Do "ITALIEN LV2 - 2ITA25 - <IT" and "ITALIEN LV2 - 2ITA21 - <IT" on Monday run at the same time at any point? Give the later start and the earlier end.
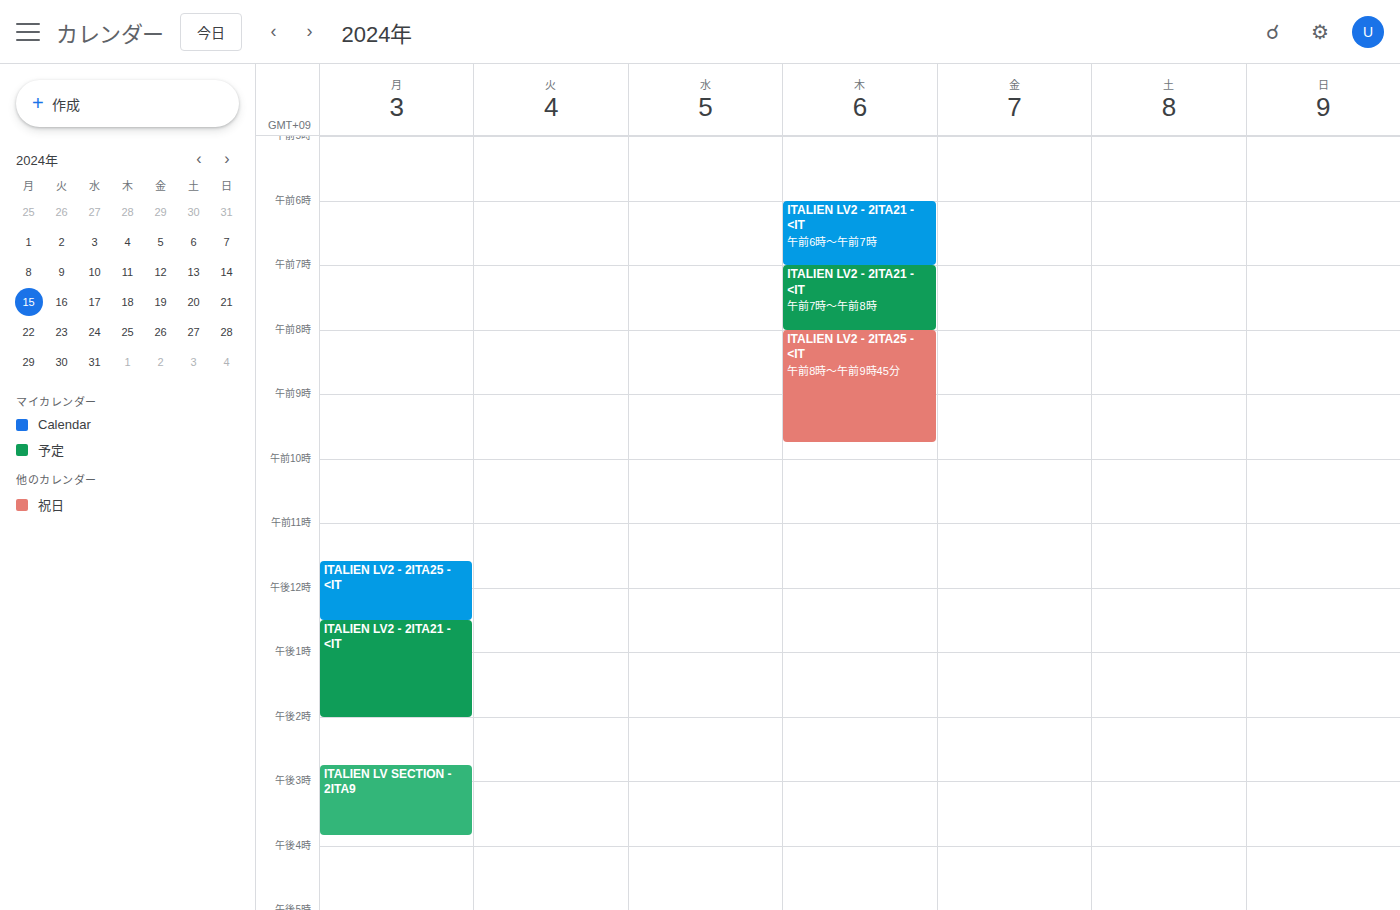
"ITALIEN LV2 - 2ITA25 - <IT" ends at 12:30 PM, exactly when "ITALIEN LV2 - 2ITA21 - <IT" starts -- they touch but do not overlap.